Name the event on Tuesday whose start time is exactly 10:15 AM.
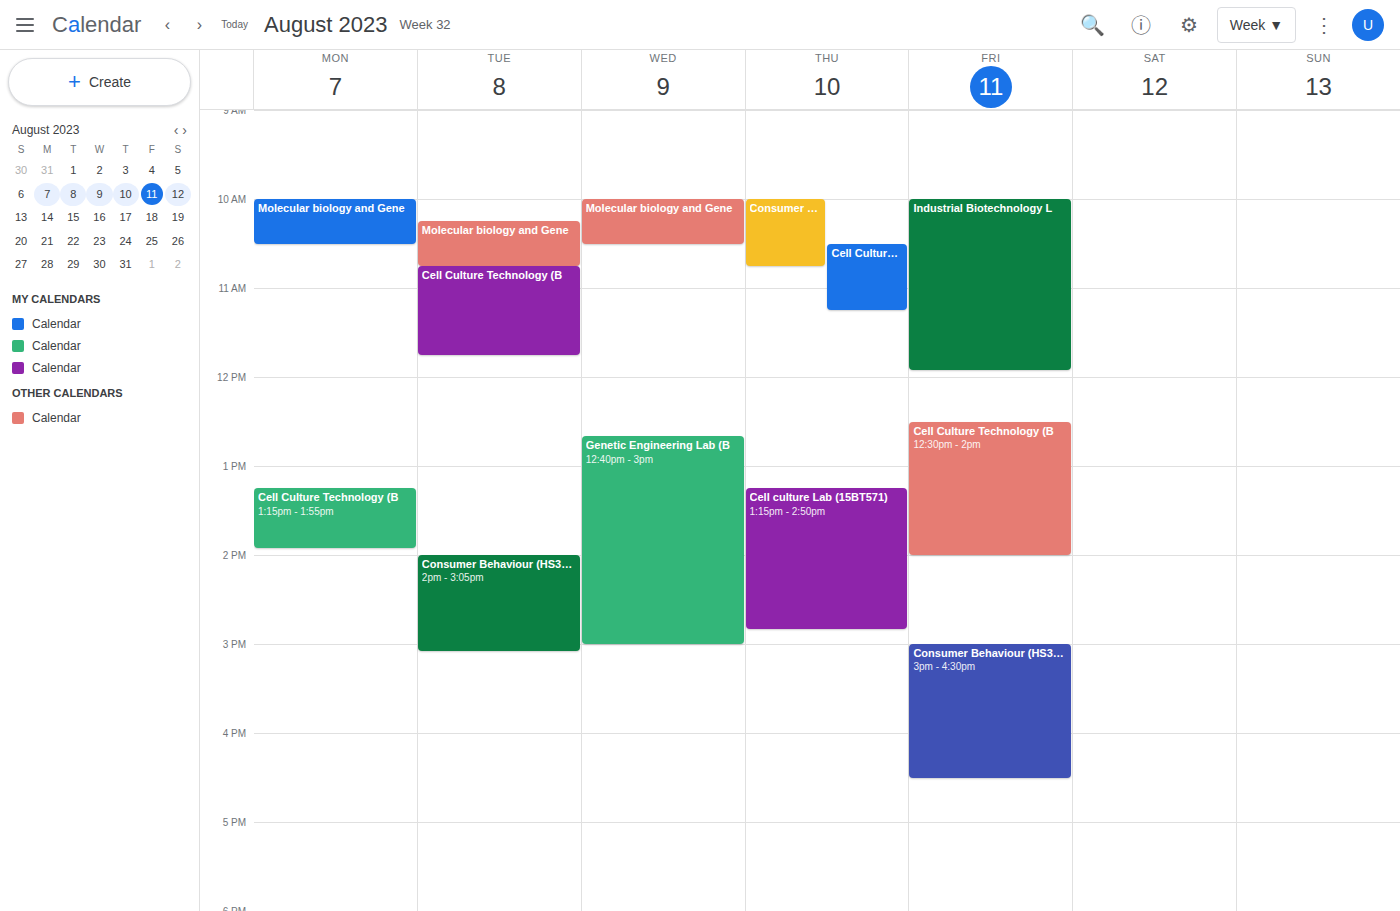
"Molecular biology and Gene"